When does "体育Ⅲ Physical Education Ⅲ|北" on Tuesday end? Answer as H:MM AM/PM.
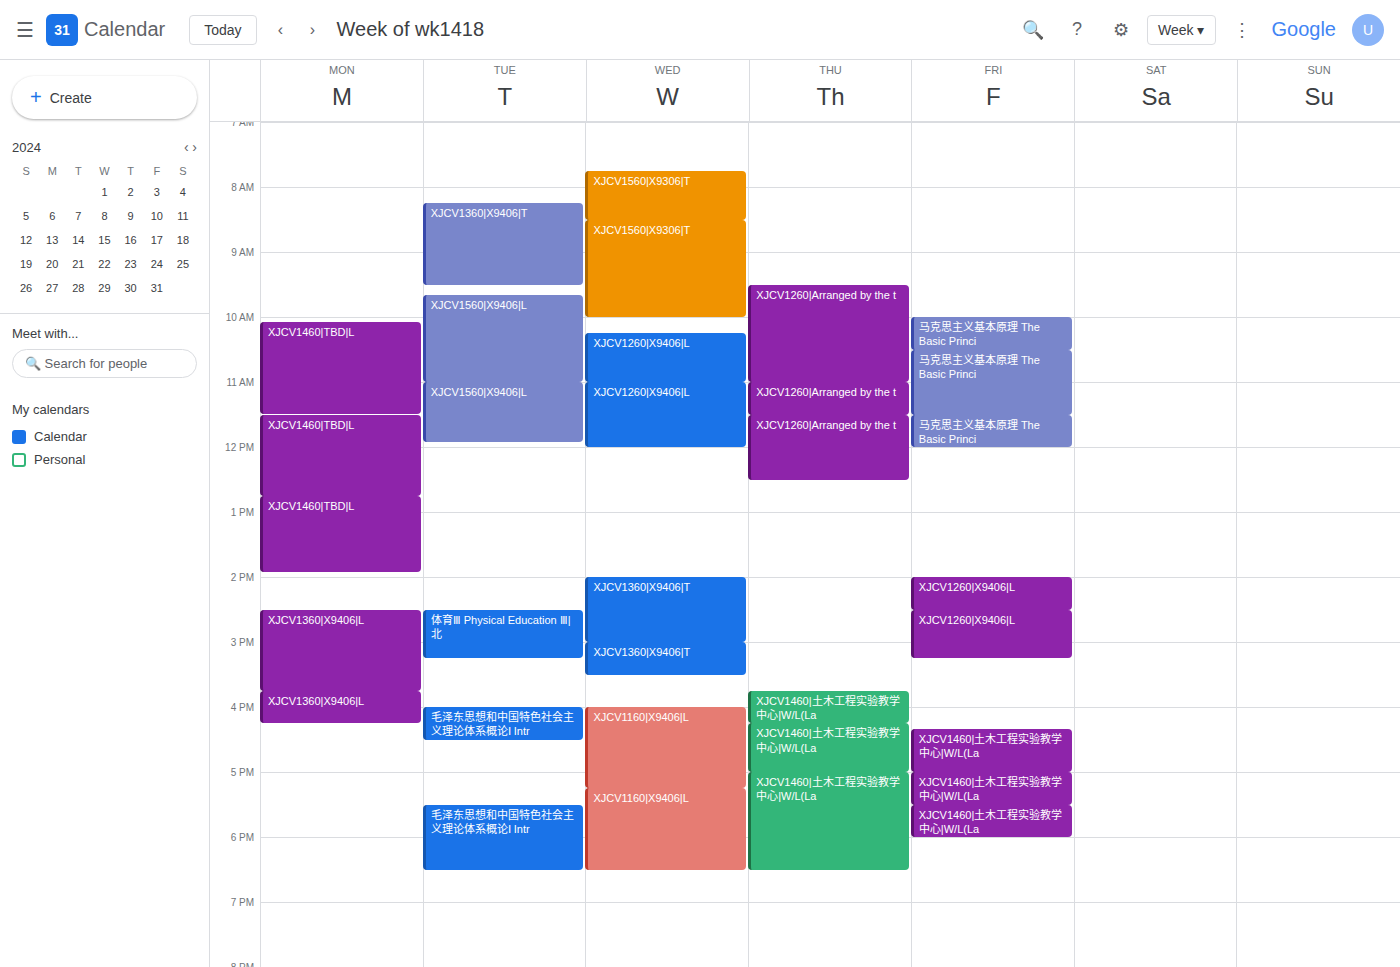
3:15 PM